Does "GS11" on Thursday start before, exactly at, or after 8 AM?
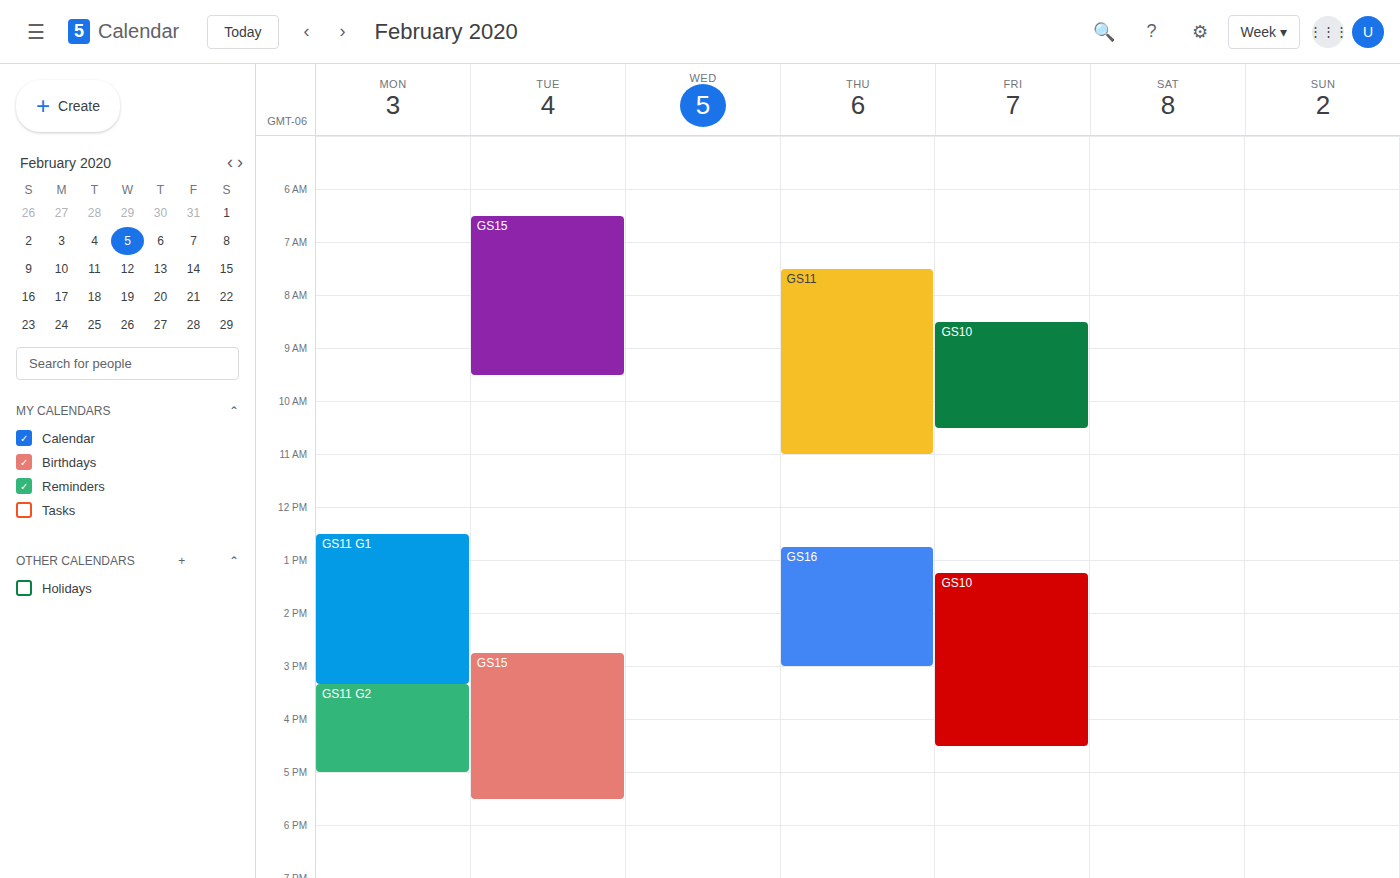
7:30 AM -- before 8 AM, 30 minutes above the 8 AM line.